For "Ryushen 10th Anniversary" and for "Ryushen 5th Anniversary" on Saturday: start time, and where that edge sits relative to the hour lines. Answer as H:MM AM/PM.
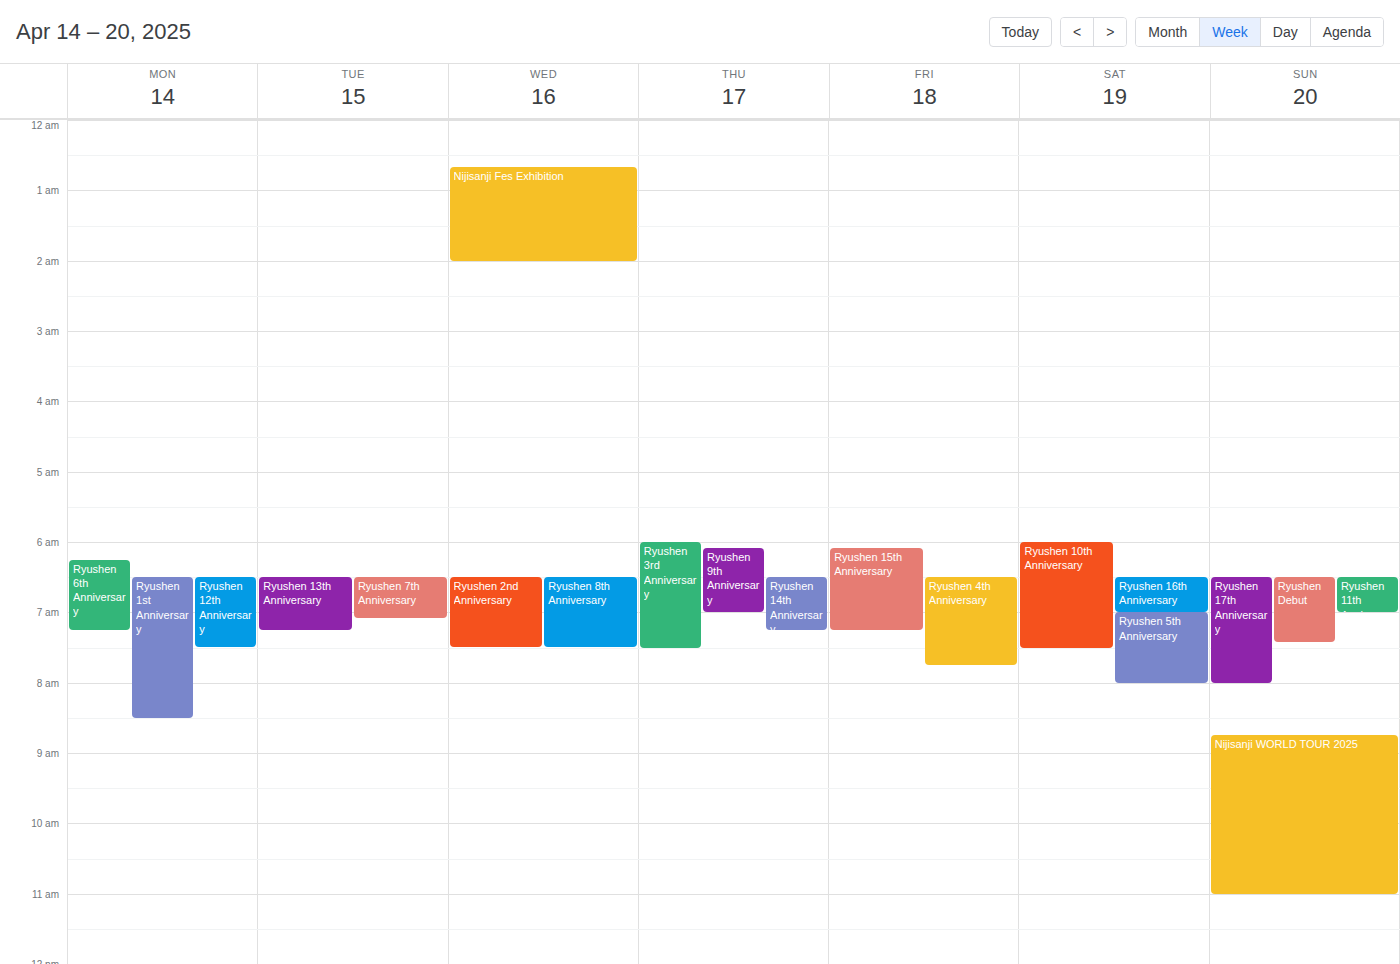
"Ryushen 10th Anniversary": 6:00 AM, exactly on the 6 AM line. "Ryushen 5th Anniversary": 7:00 AM, exactly on the 7 AM line.